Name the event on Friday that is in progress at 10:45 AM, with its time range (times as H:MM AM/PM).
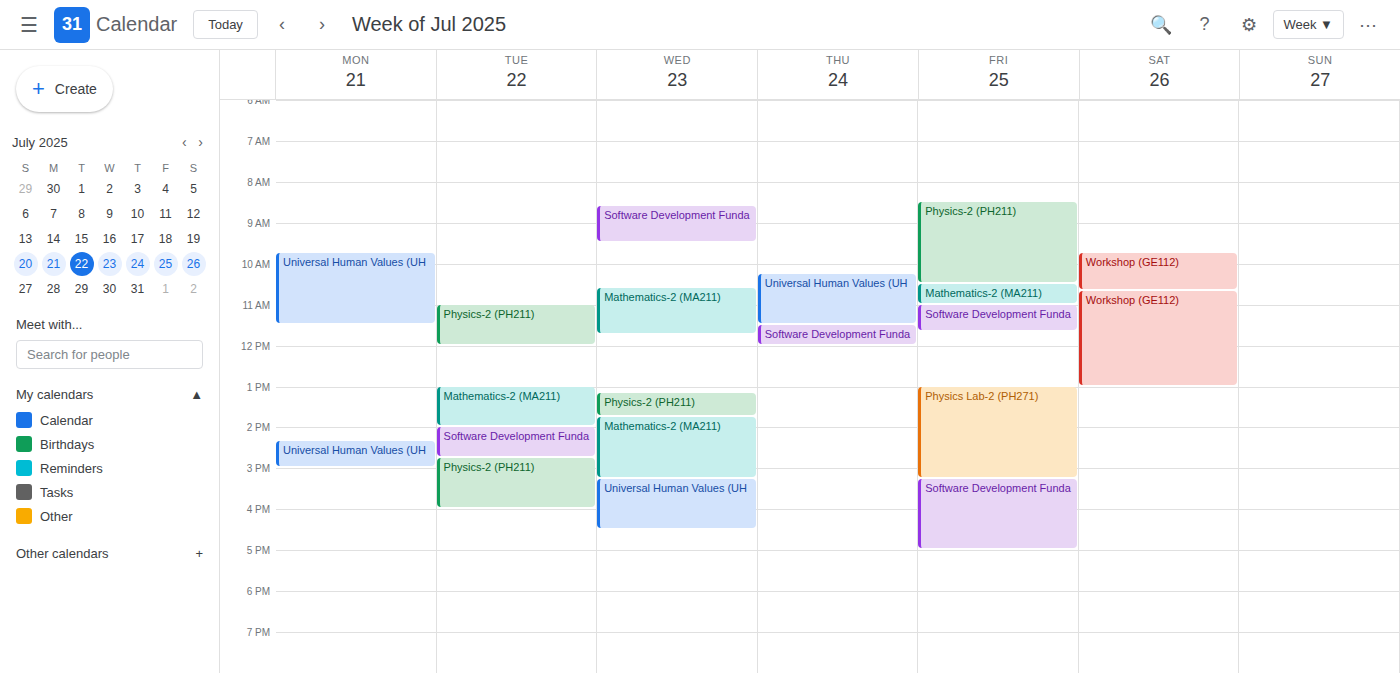
"Mathematics-2 (MA211)", 10:30 AM to 11:00 AM